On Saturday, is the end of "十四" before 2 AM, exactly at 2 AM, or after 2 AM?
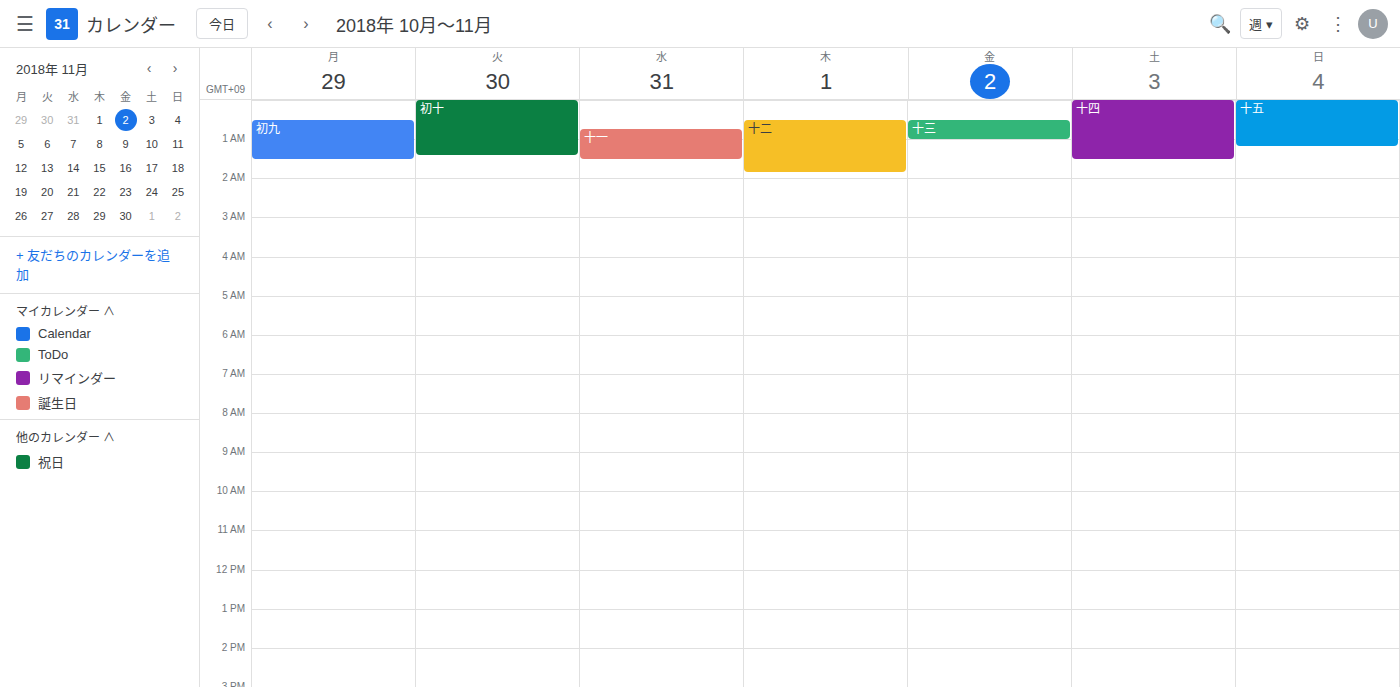
1:30 AM -- before 2 AM, 30 minutes above the 2 AM line.